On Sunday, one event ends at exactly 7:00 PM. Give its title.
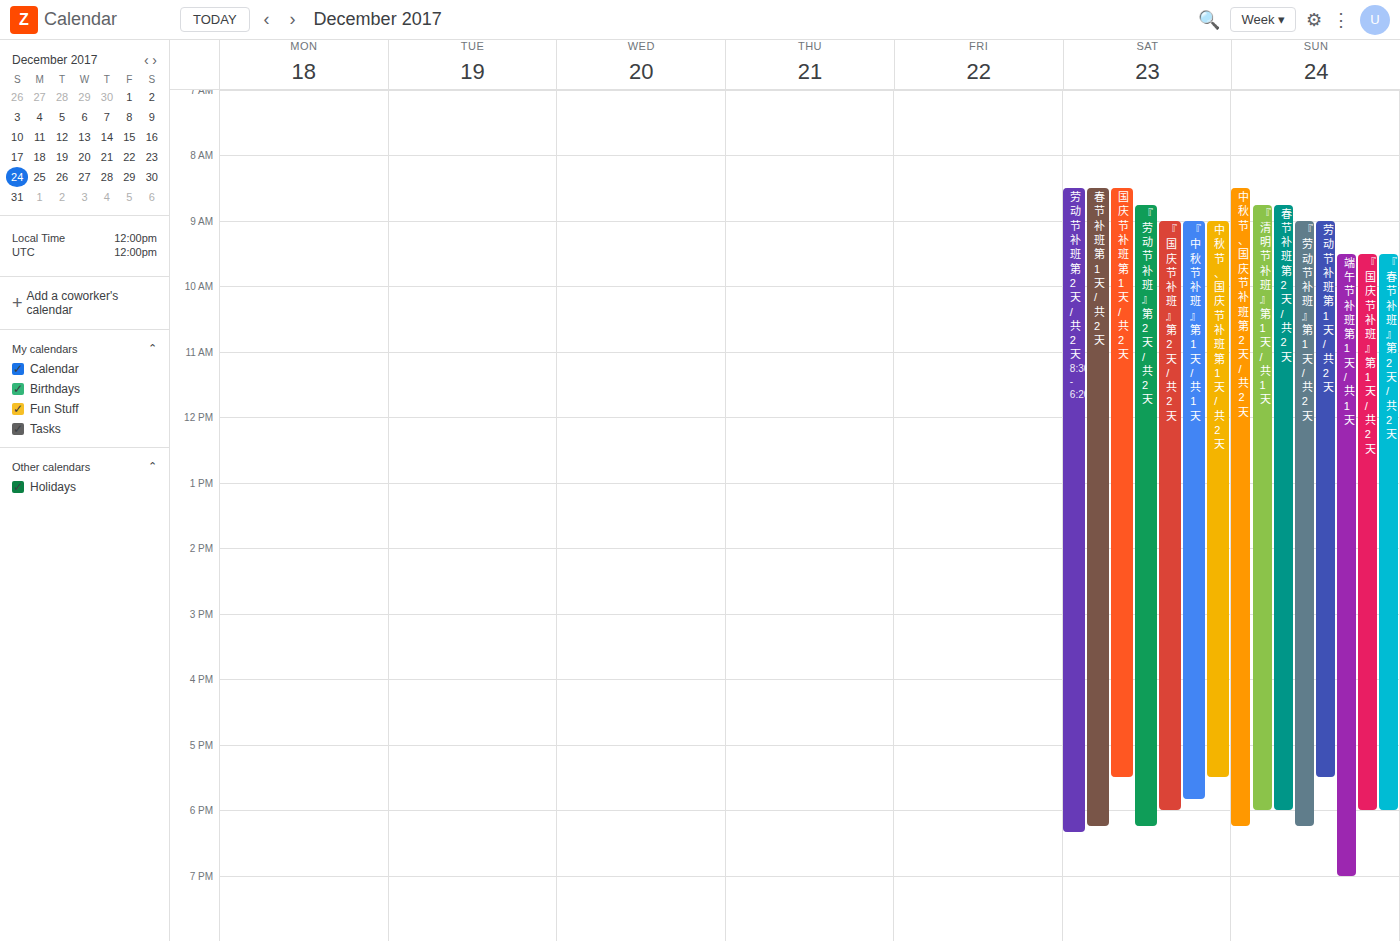
"端午节 补班 第1天/共1天"